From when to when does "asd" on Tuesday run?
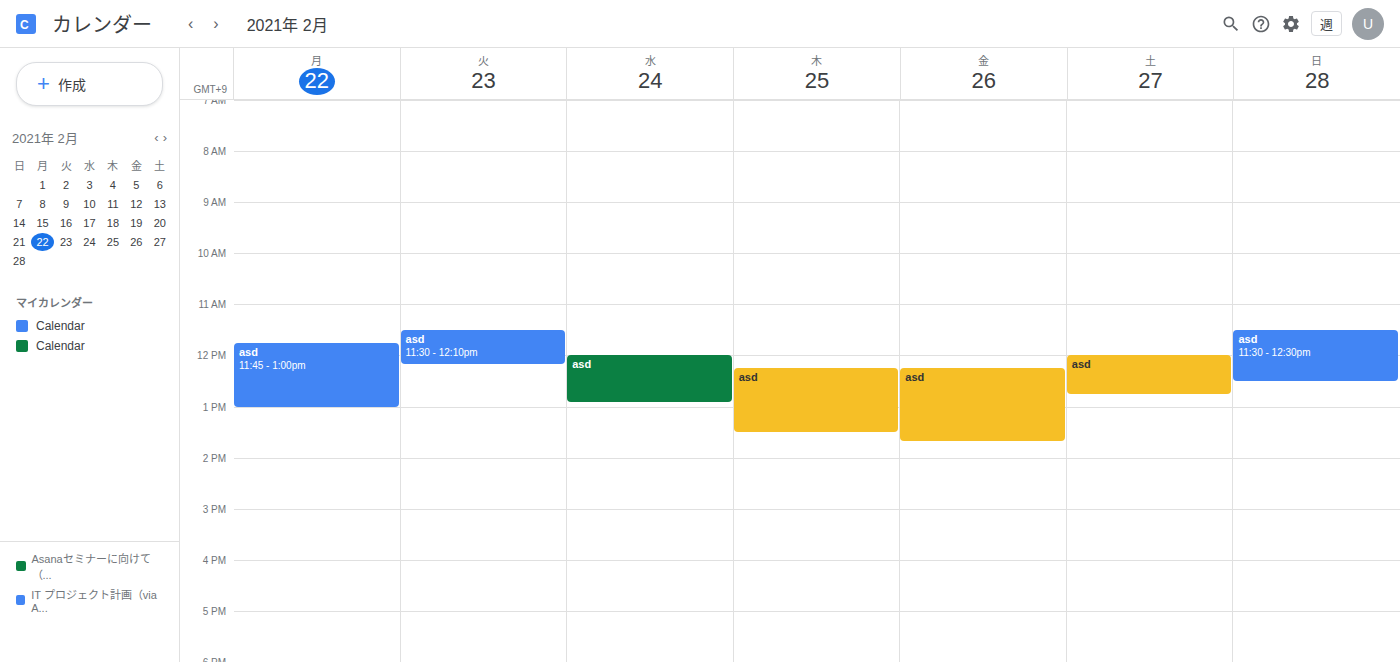
11:30 AM to 12:10 PM